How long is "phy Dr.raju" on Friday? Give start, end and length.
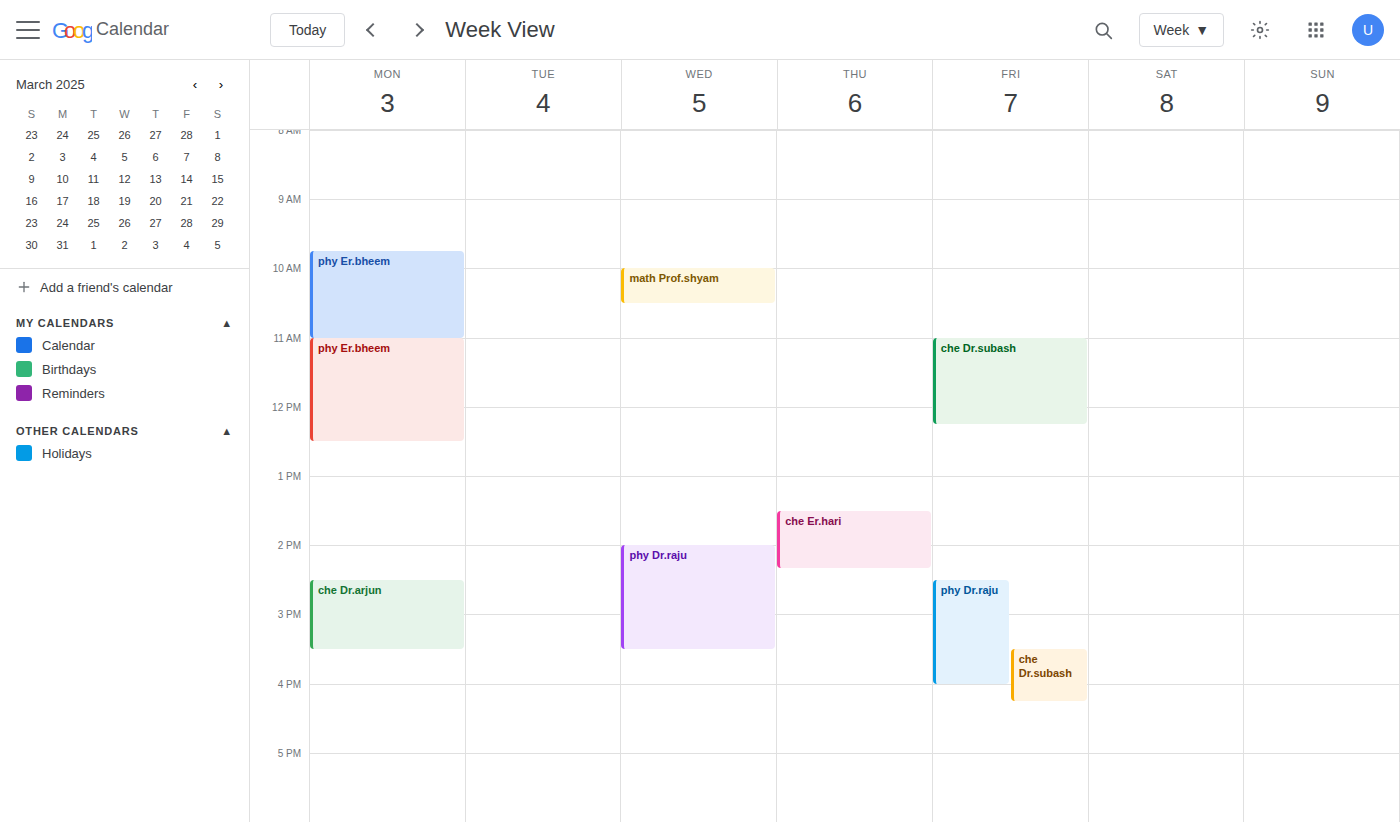
2:30 PM to 4:00 PM, 1 hour 30 minutes